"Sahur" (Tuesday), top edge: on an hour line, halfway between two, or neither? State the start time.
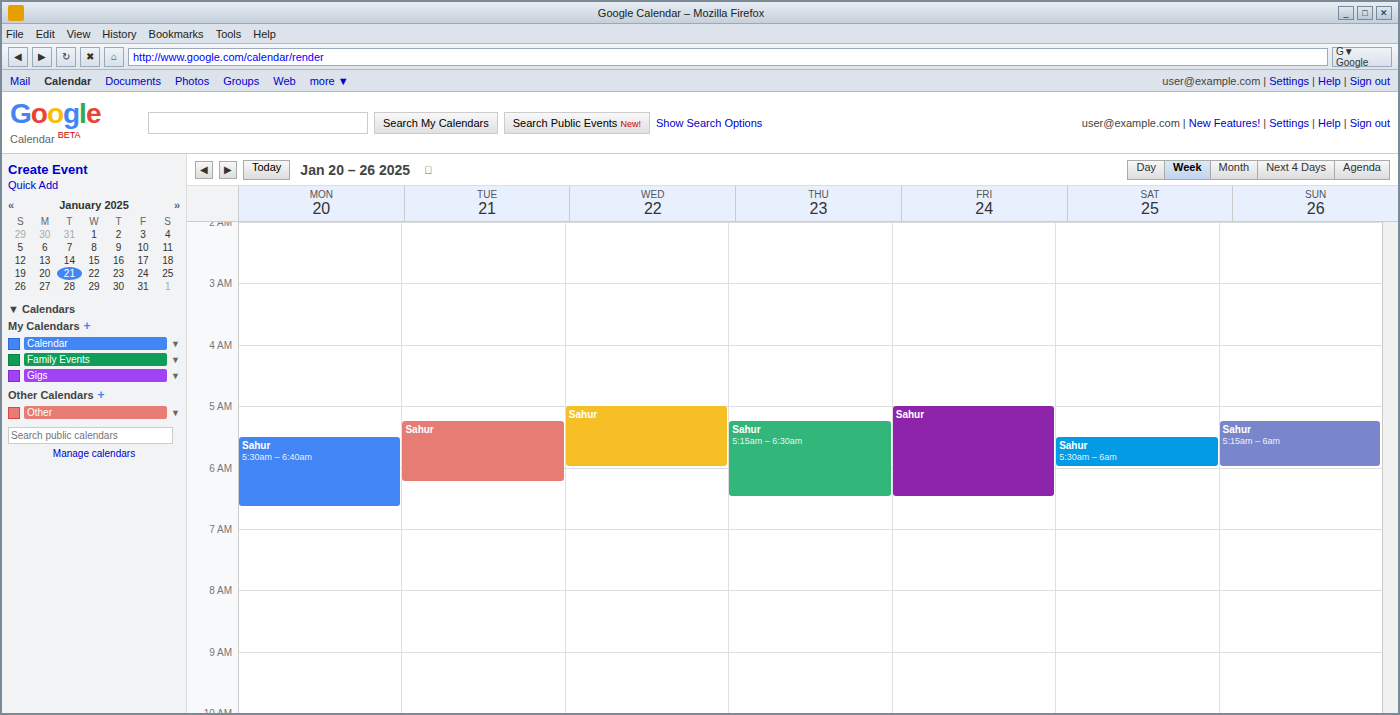
5:15 AM -- neither: a quarter of the way from the 5 AM line to the 6 AM line.